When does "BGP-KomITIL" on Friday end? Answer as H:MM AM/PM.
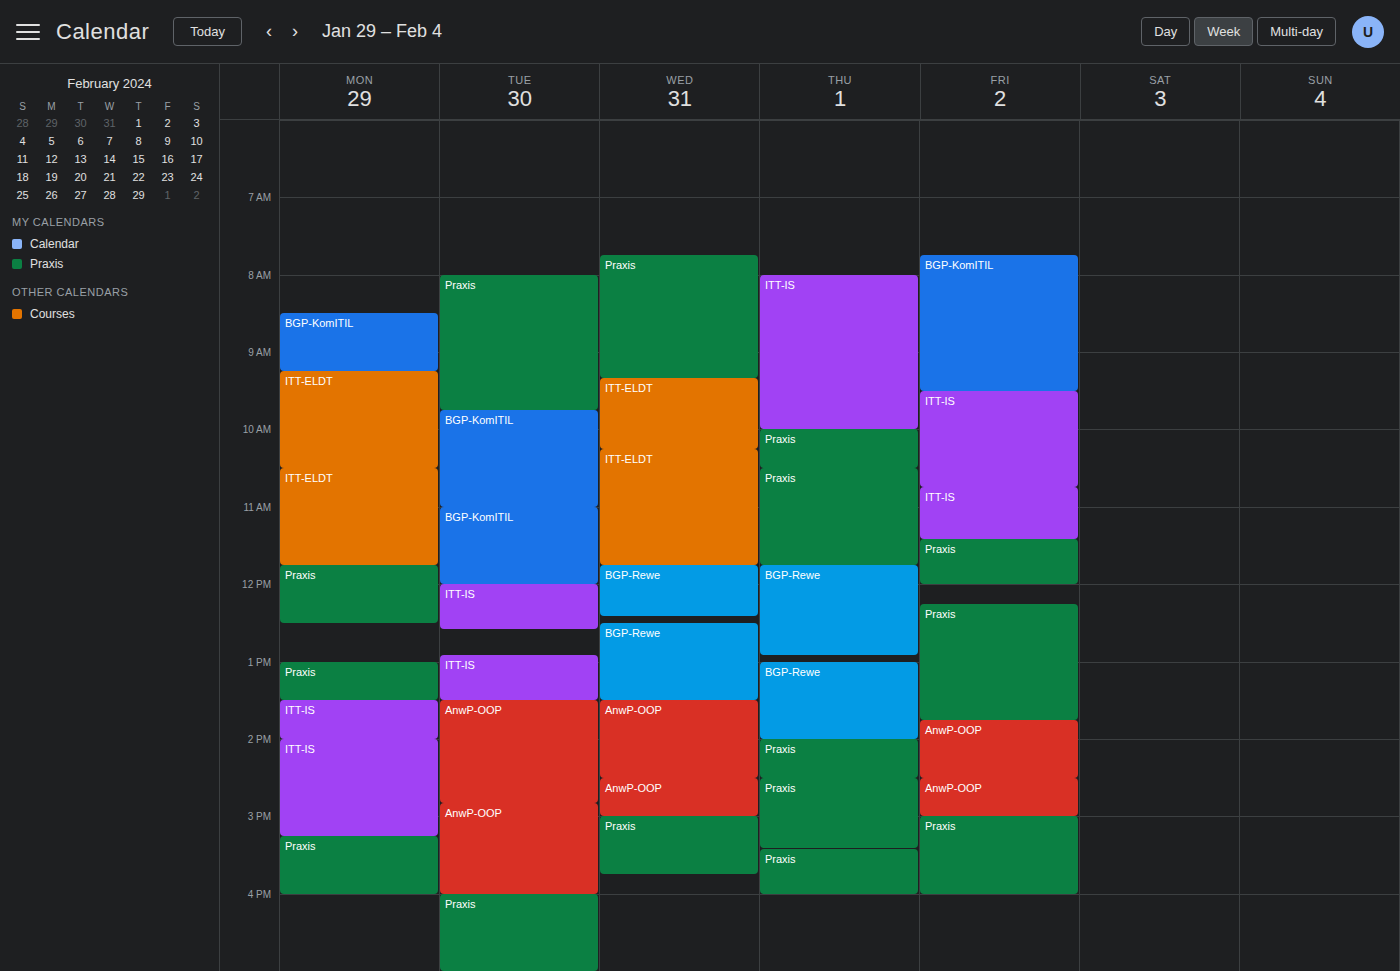
9:30 AM